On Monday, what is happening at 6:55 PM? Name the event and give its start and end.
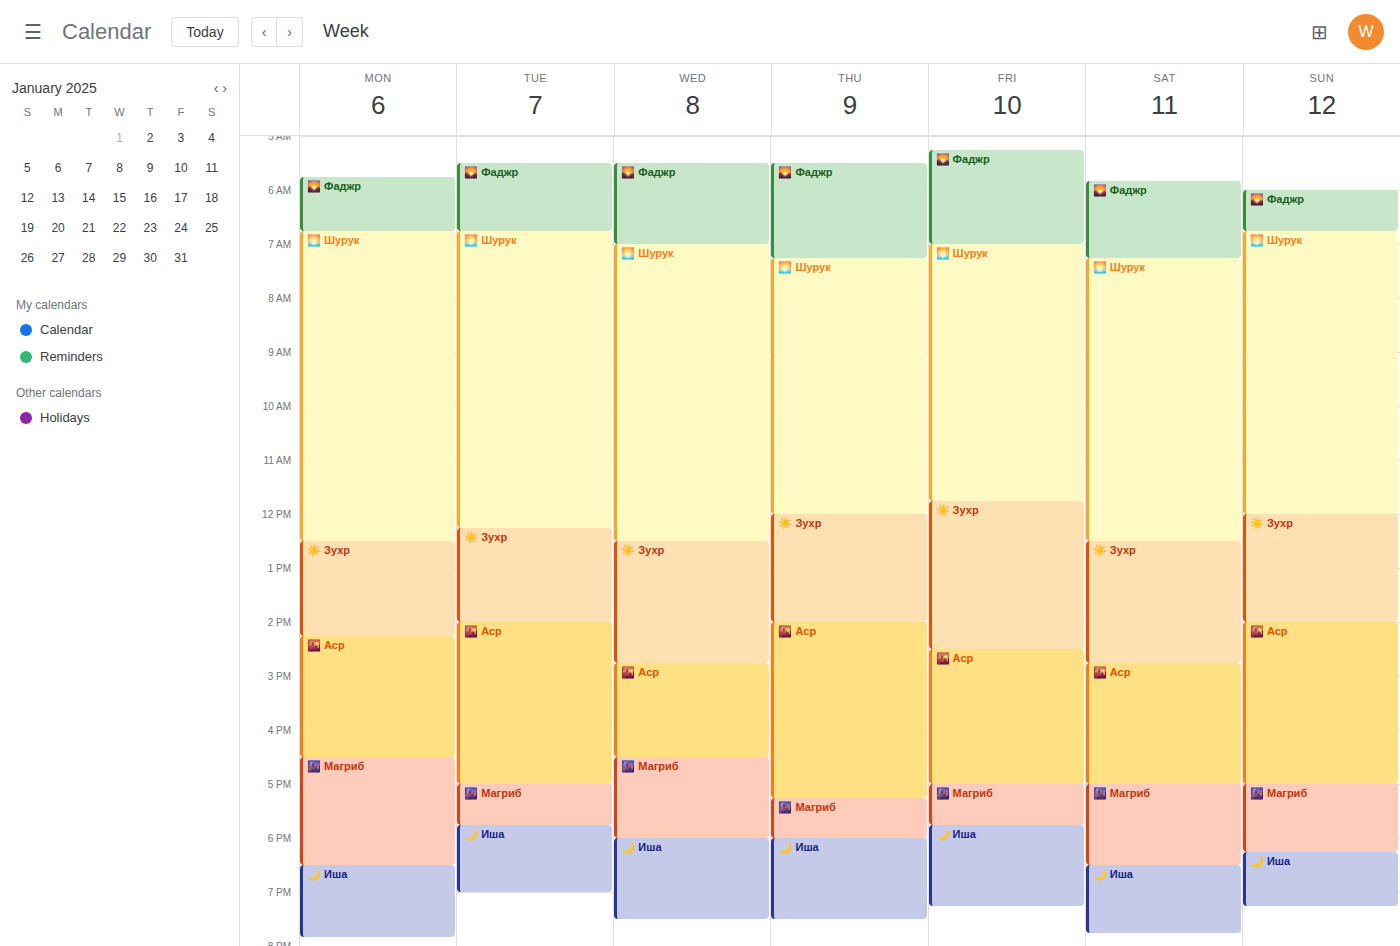
"🌙 Иша", 6:30 PM to 7:50 PM